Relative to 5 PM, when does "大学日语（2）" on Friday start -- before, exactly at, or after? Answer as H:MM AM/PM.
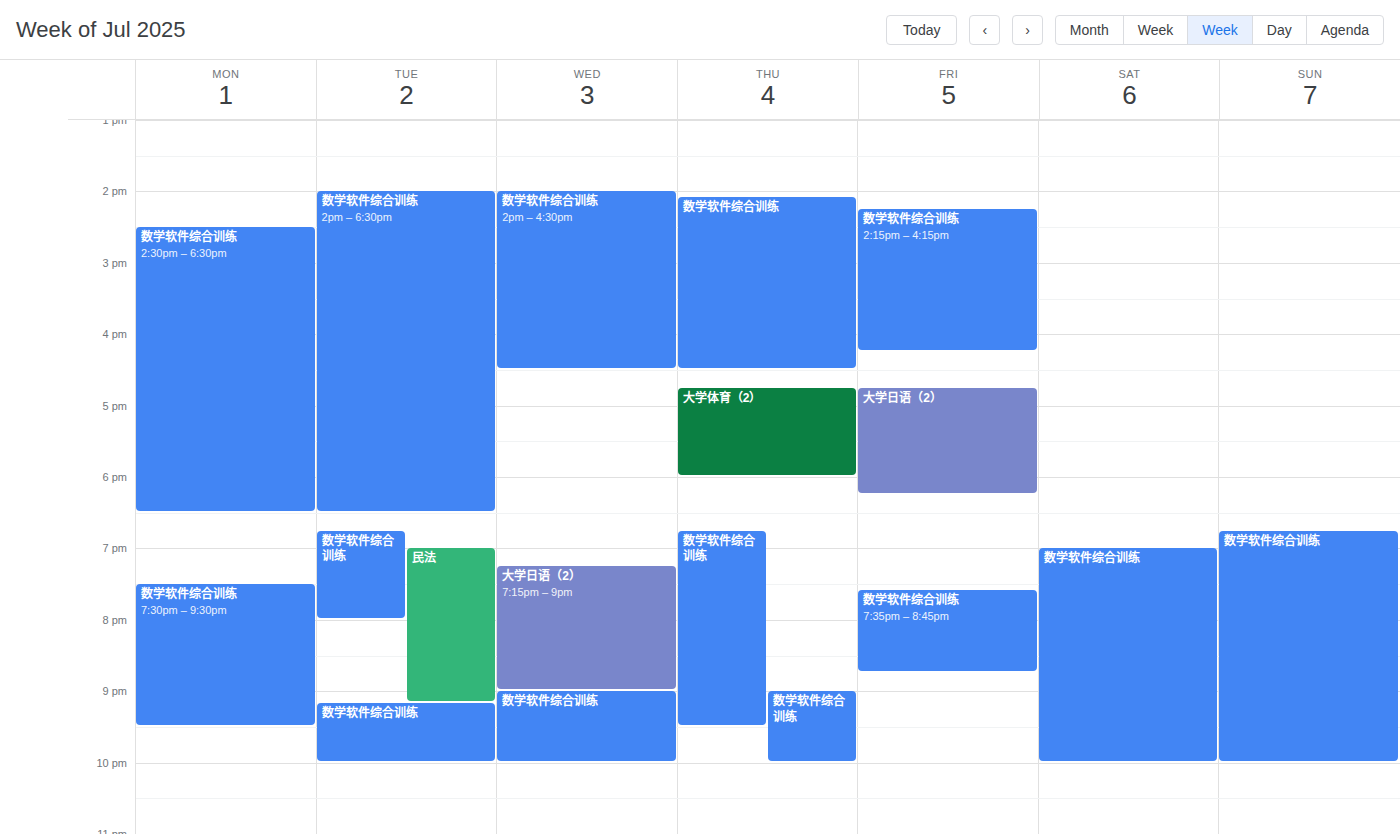
4:45 PM -- before 5 PM, 15 minutes above the 5 PM line.